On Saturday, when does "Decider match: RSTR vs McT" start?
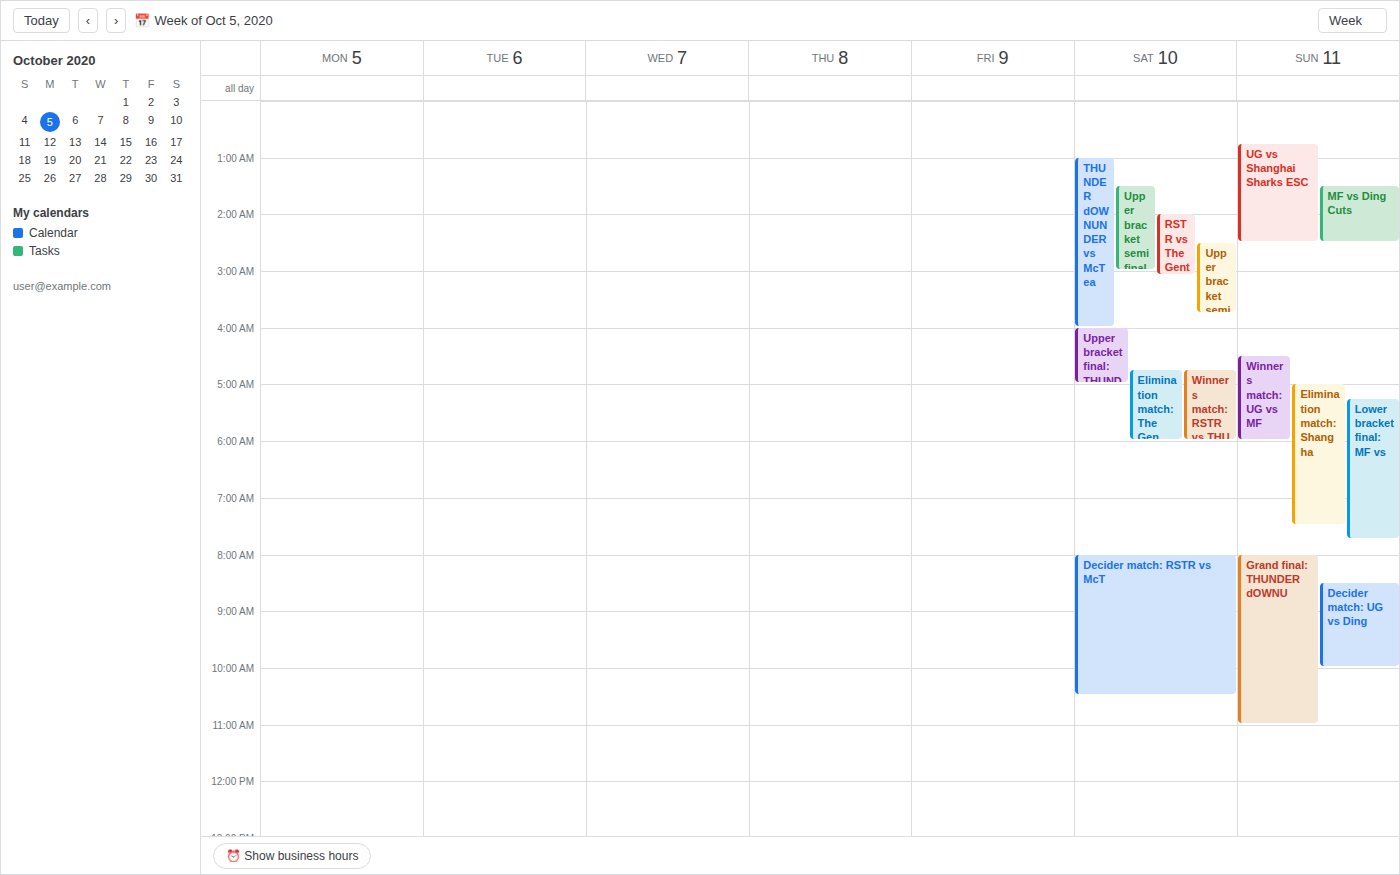
8:00 AM